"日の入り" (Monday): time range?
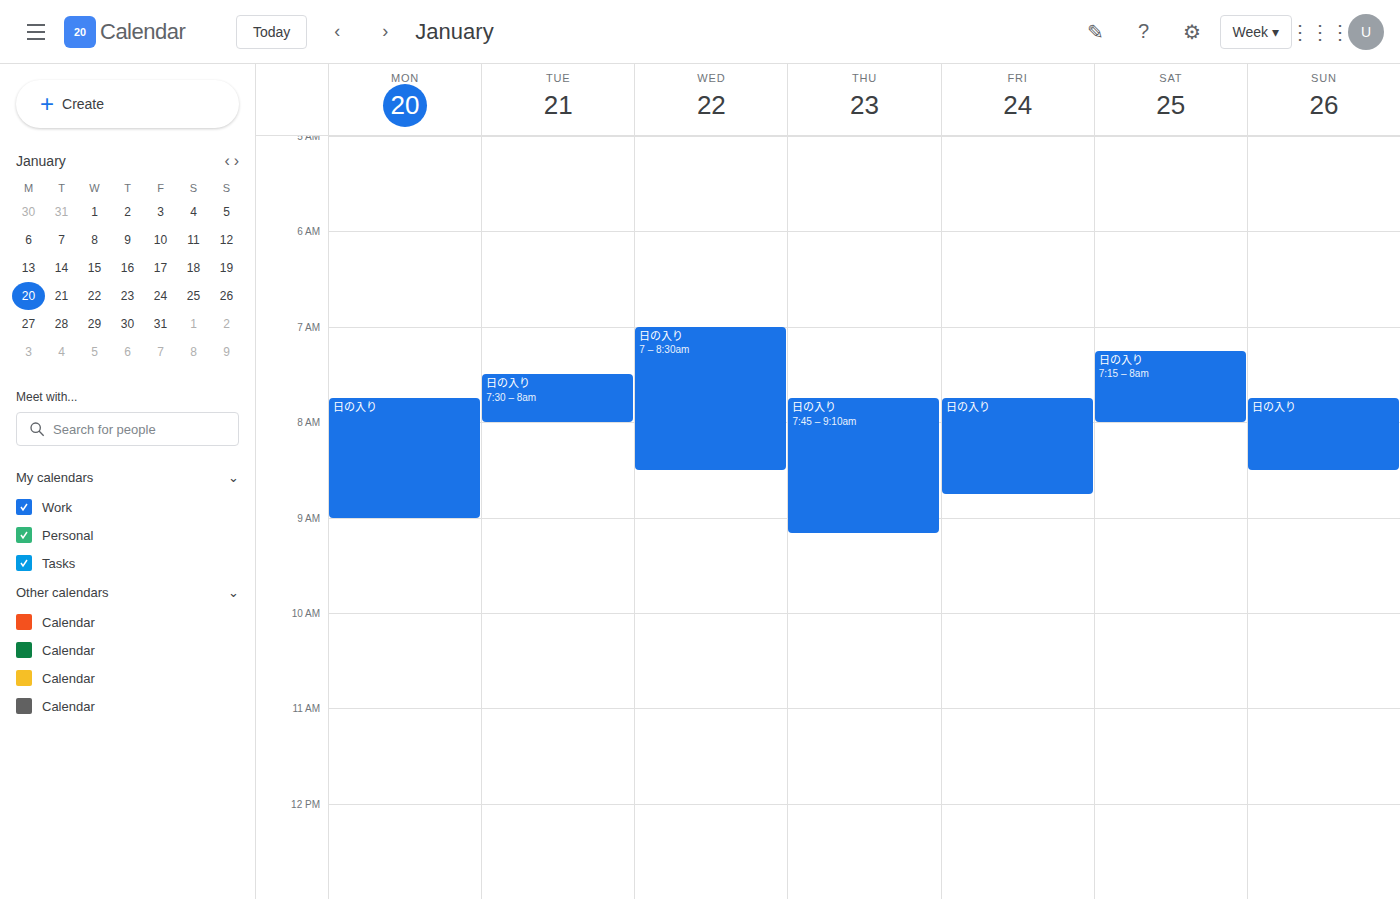
7:45 AM to 9:00 AM